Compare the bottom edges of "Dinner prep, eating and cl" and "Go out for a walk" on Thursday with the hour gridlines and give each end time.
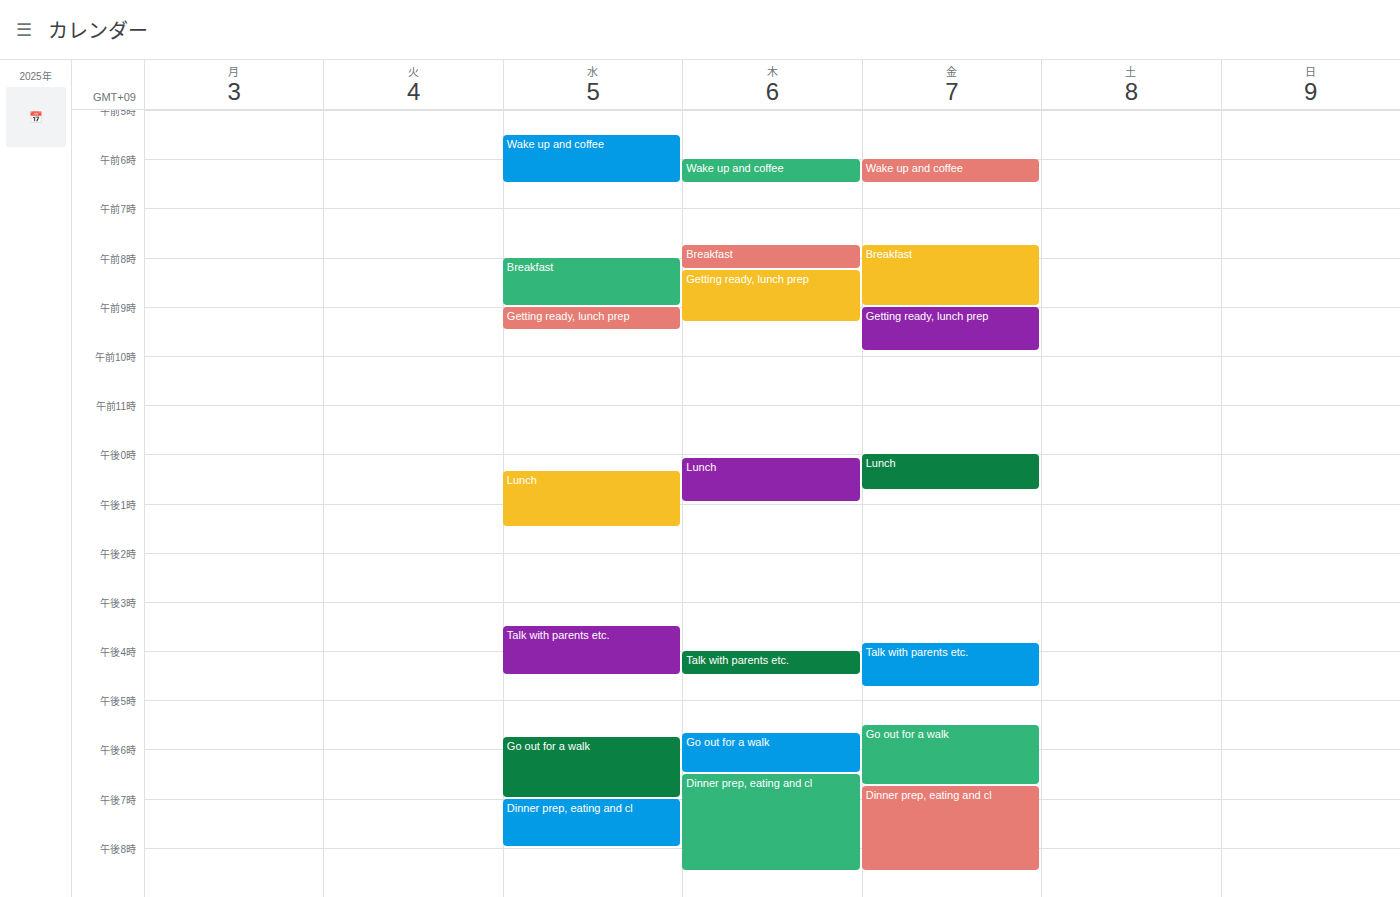
"Dinner prep, eating and cl": 8:30 PM, halfway between the 8 PM and 9 PM lines. "Go out for a walk": 6:30 PM, halfway between the 6 PM and 7 PM lines.